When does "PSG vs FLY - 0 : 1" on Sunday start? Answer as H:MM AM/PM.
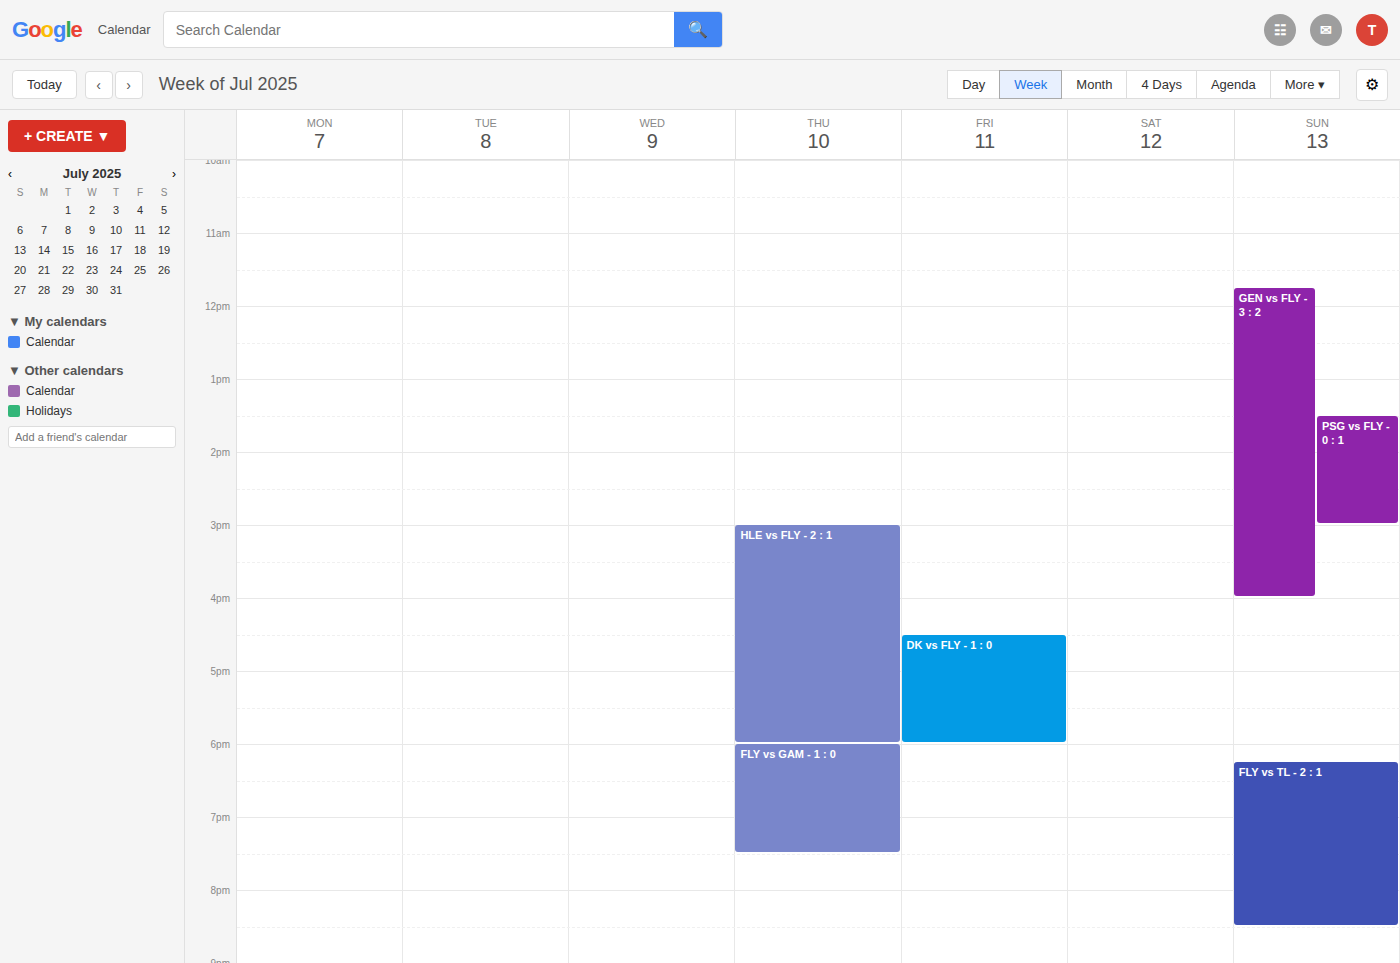
1:30 PM